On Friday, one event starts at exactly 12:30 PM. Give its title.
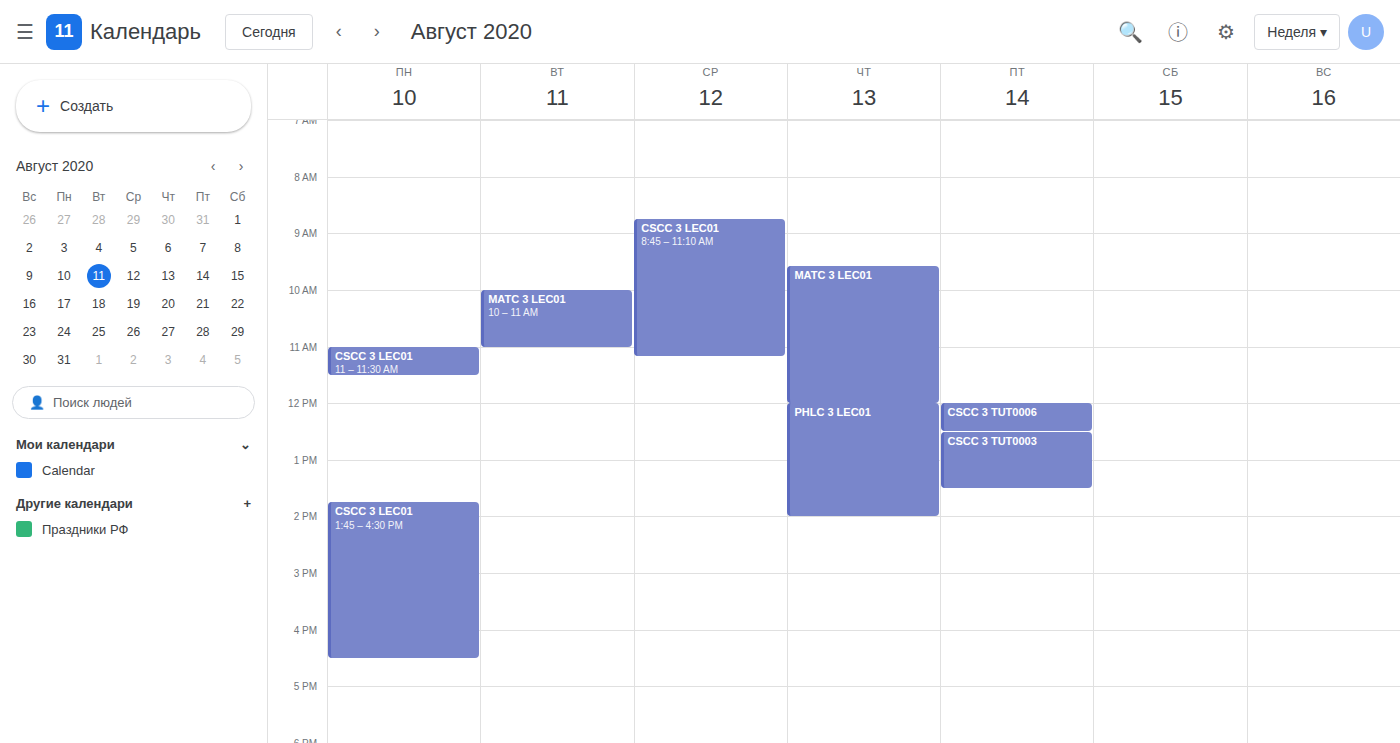
"CSCC 3 TUT0003"